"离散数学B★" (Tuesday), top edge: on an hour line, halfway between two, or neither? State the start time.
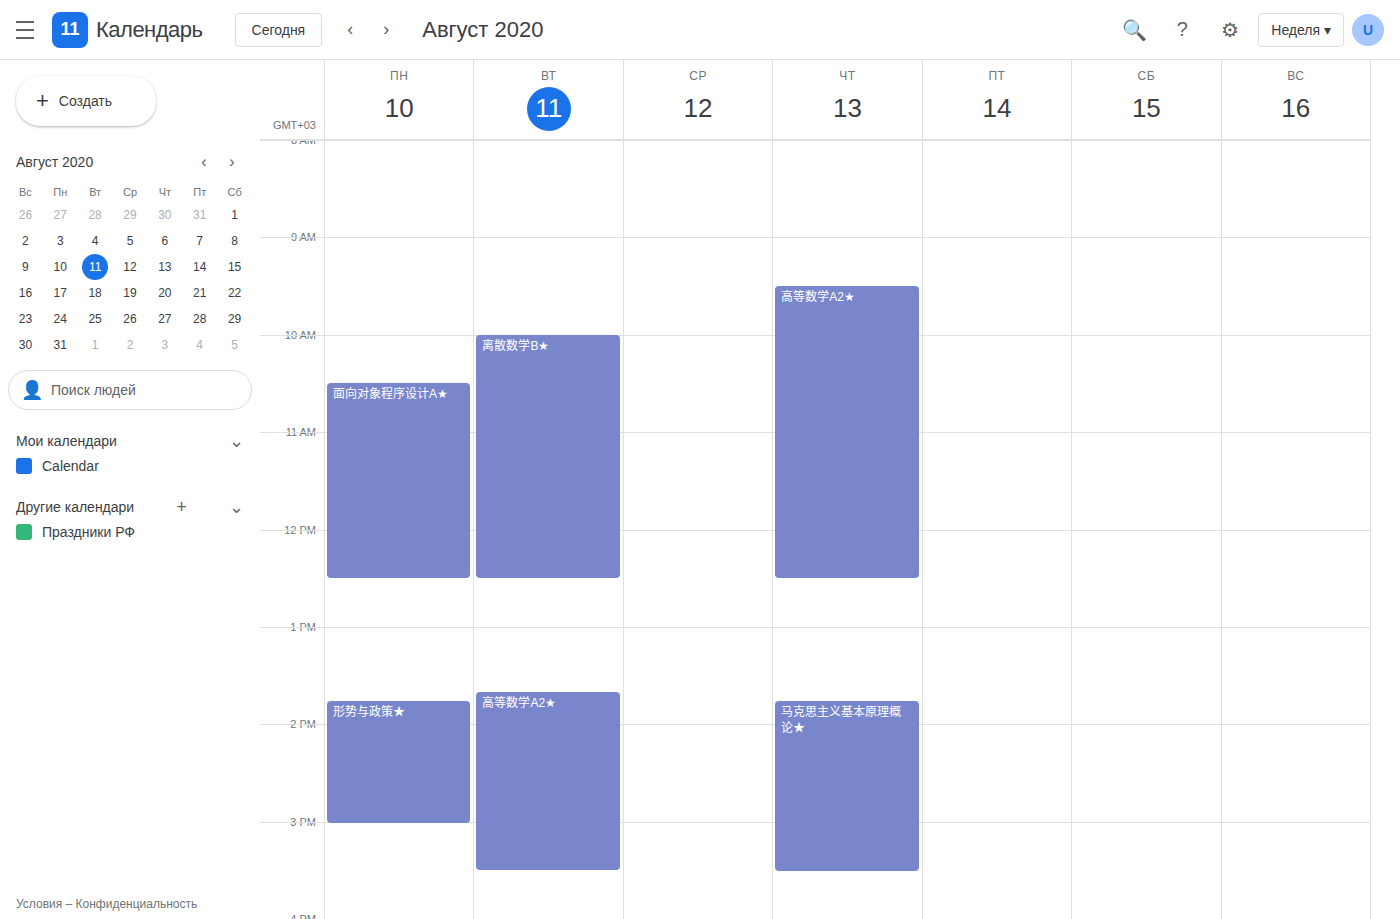
10:00 AM -- exactly on the 10 AM line.